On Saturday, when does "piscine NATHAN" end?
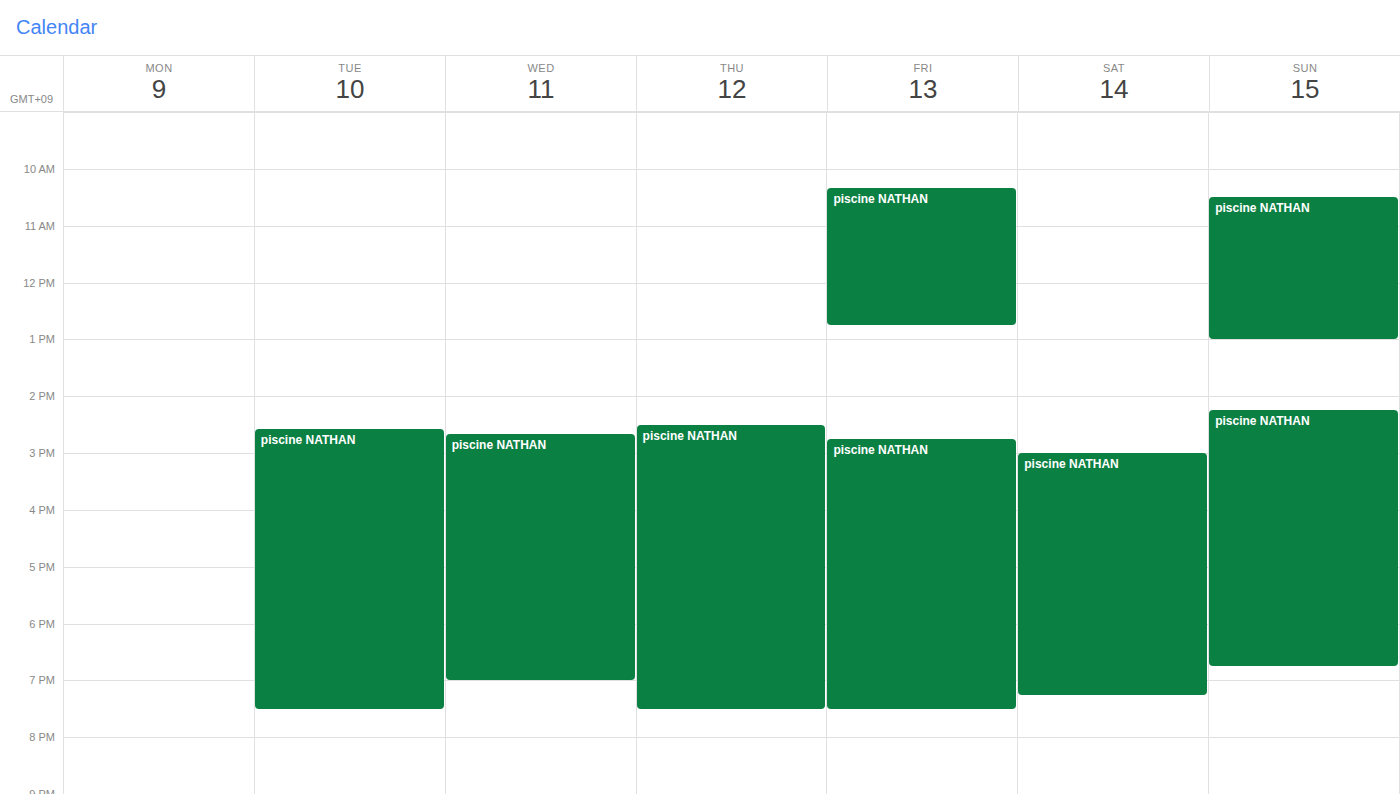
19:15